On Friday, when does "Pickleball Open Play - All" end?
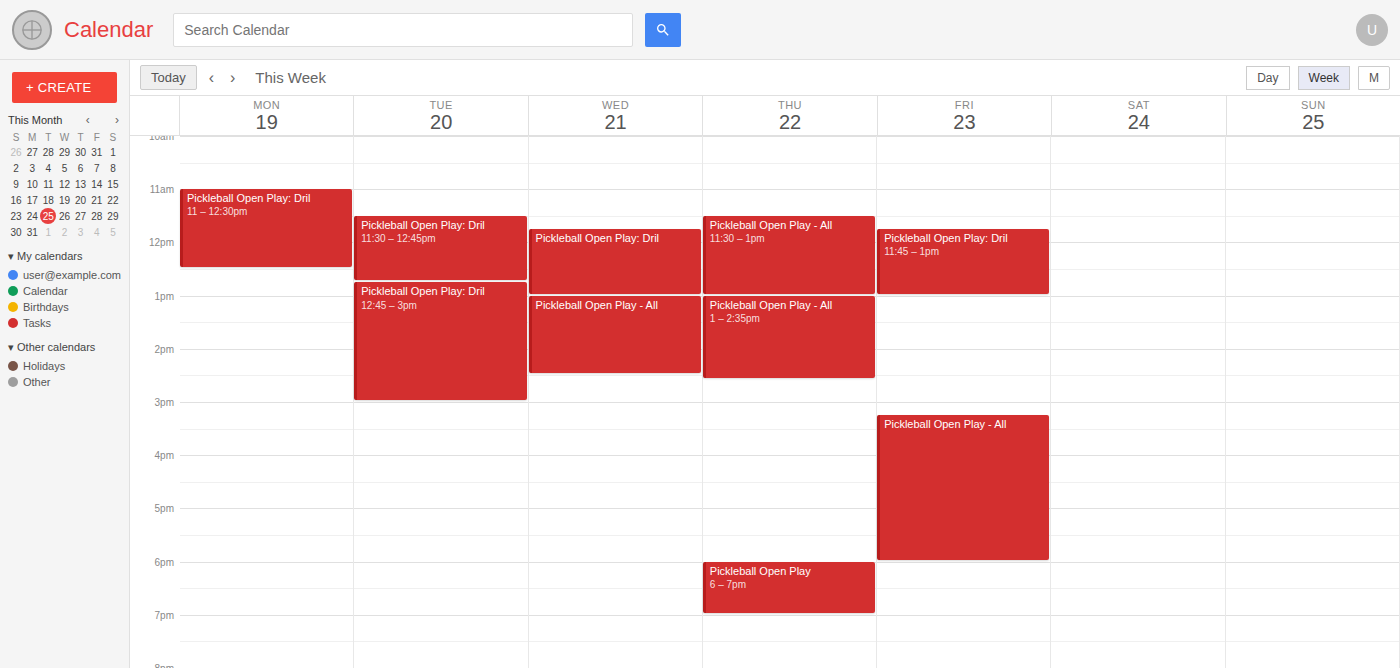
6:00 PM